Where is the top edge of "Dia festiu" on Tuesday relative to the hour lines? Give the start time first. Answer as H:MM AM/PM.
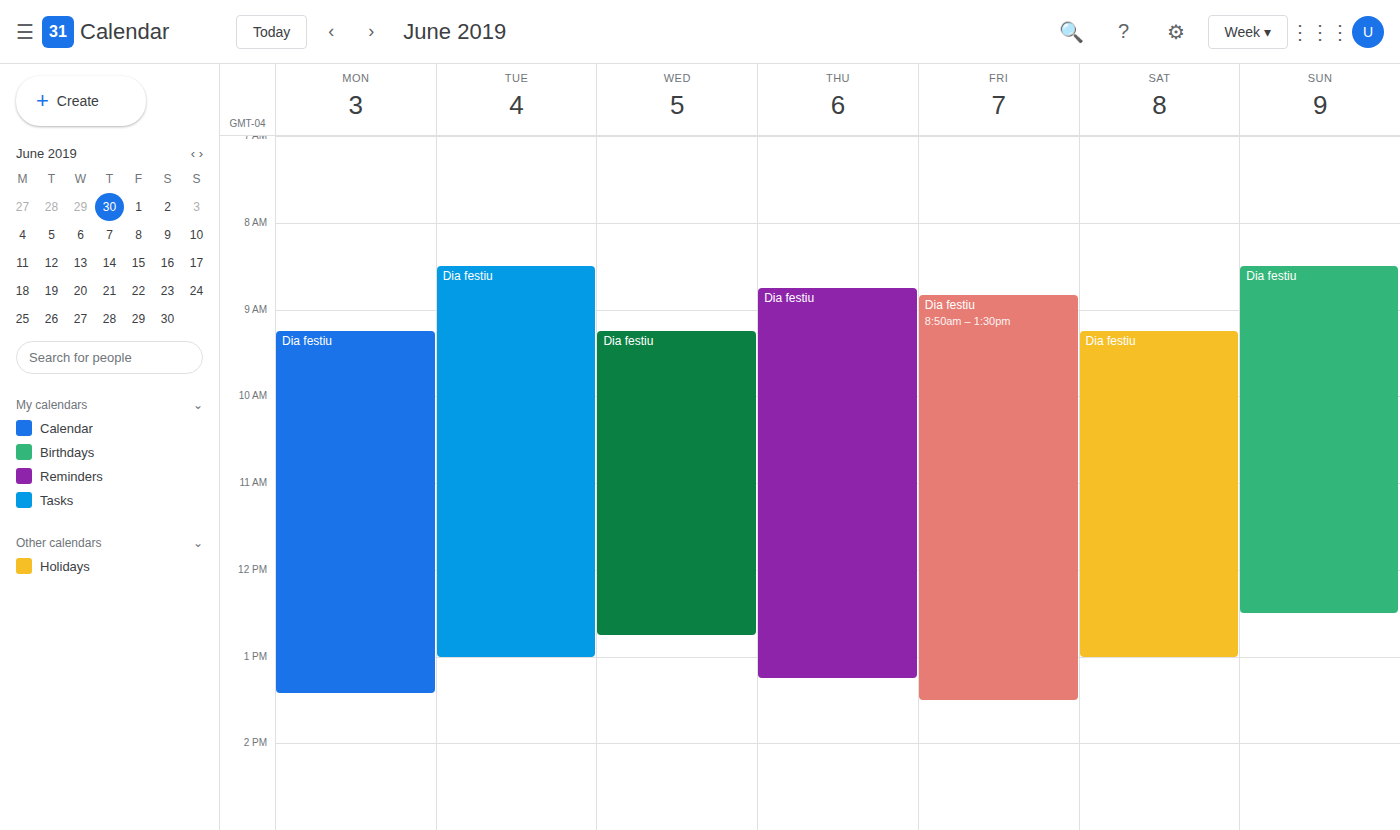
8:30 AM -- halfway between the 8 AM and 9 AM lines.